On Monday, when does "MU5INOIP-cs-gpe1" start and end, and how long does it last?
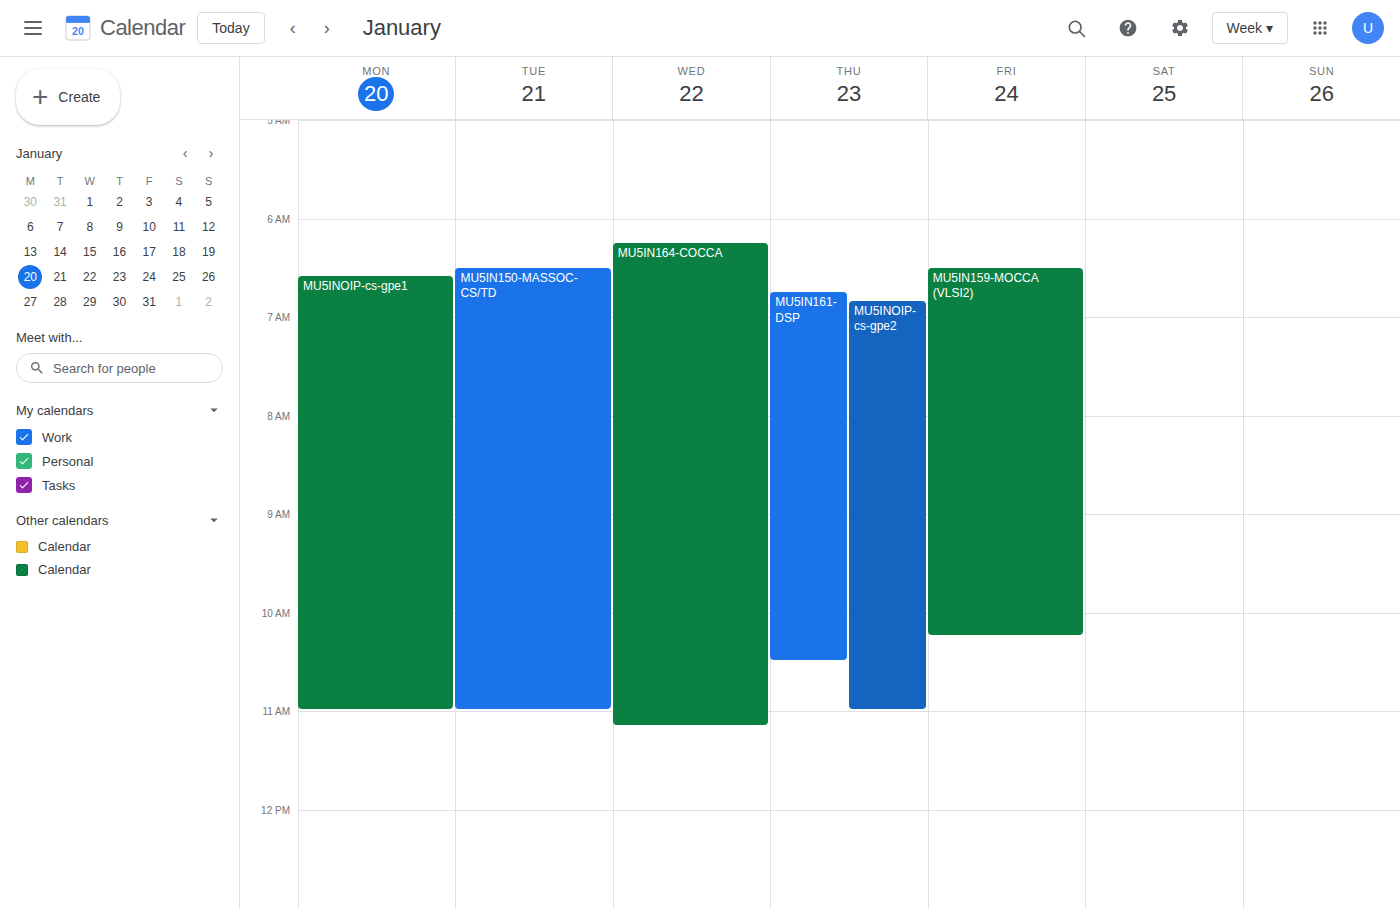
6:35 AM to 11:00 AM, 4 hours 25 minutes